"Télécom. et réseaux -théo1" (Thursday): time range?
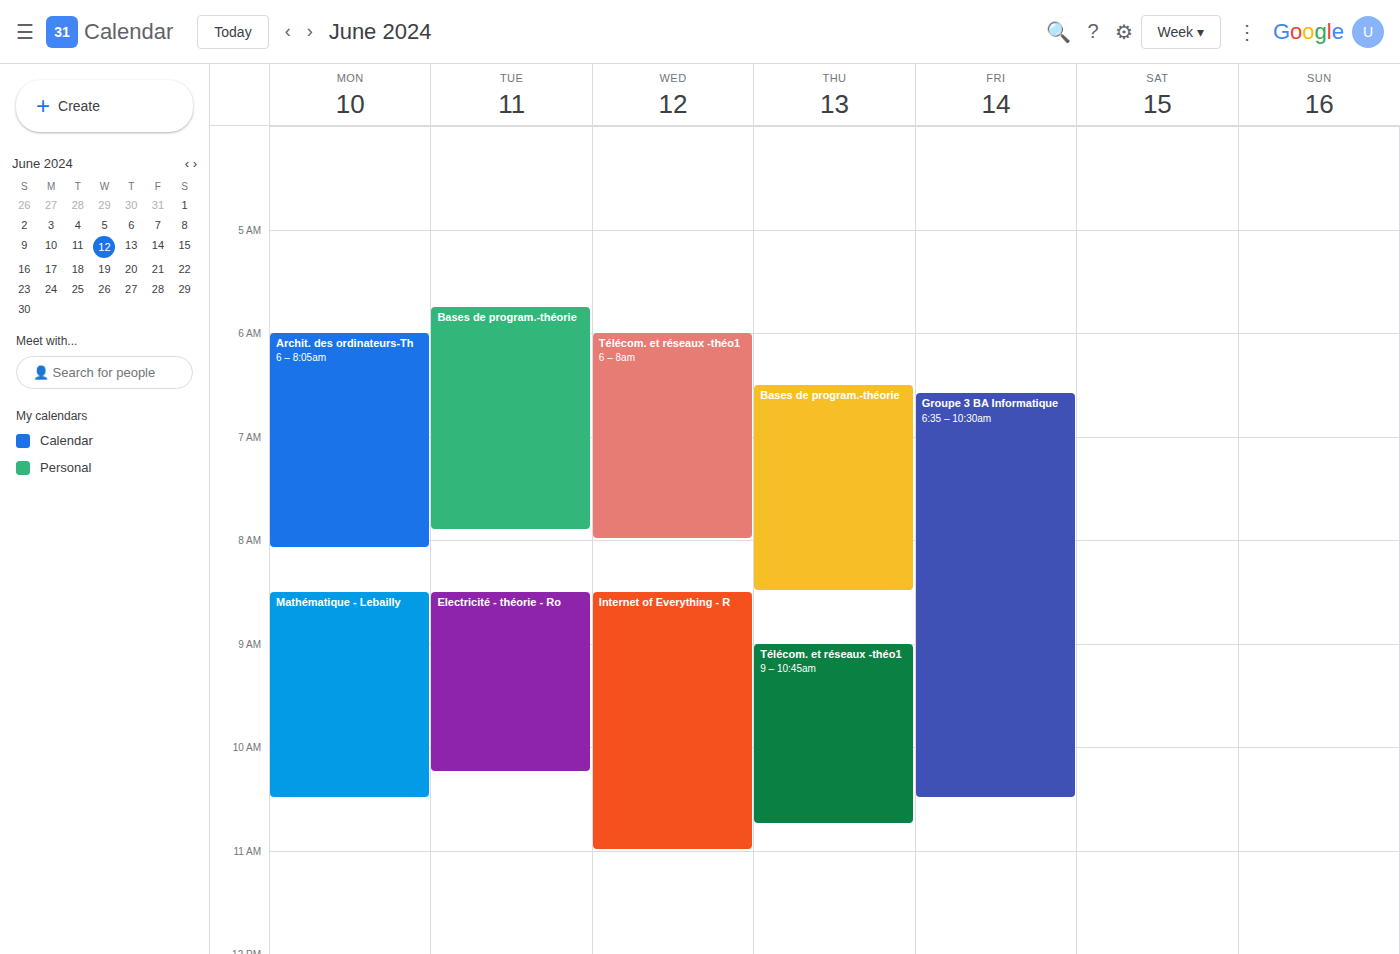
9:00 AM to 10:45 AM